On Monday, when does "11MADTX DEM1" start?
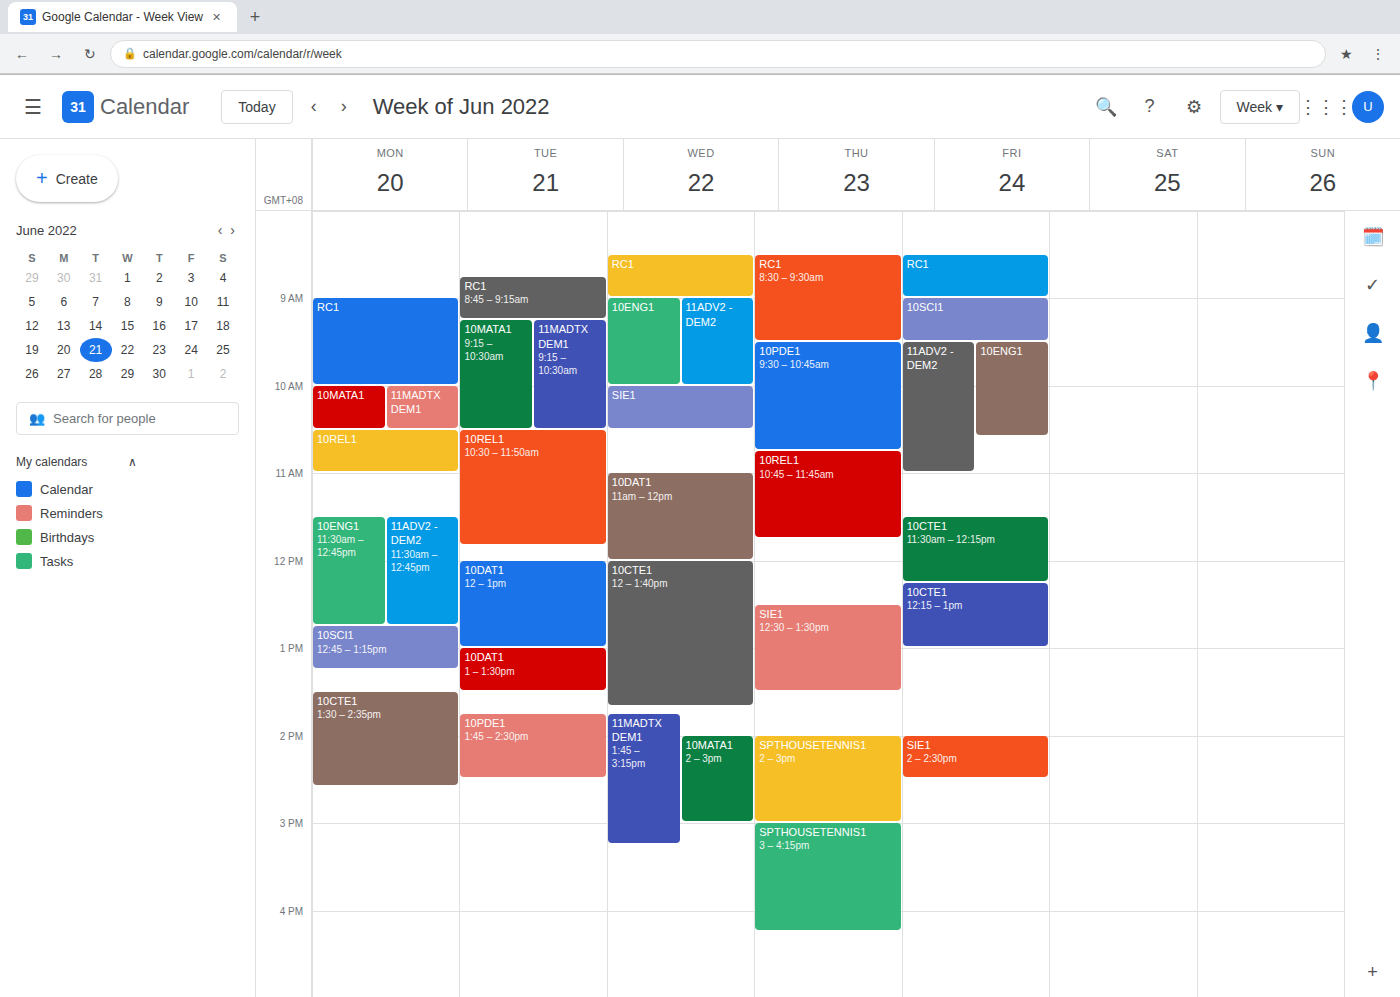
10:00 AM